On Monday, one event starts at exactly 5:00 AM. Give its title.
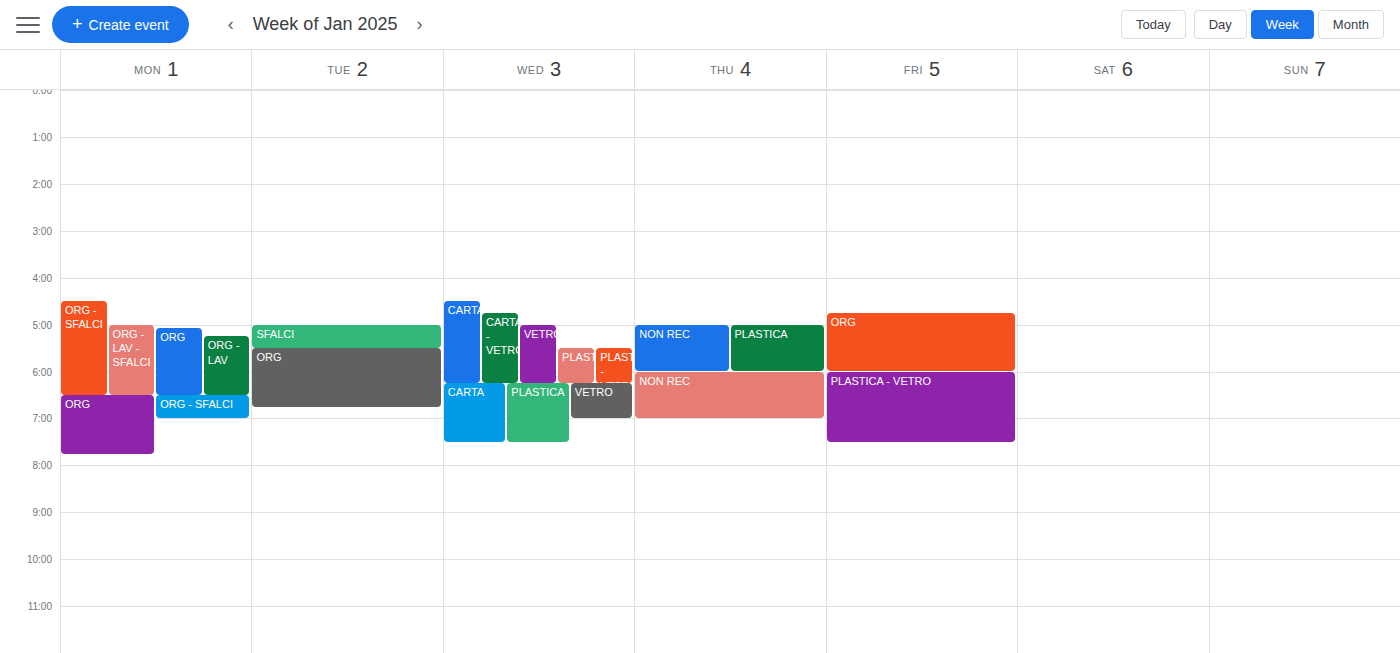
"ORG - LAV - SFALCI"